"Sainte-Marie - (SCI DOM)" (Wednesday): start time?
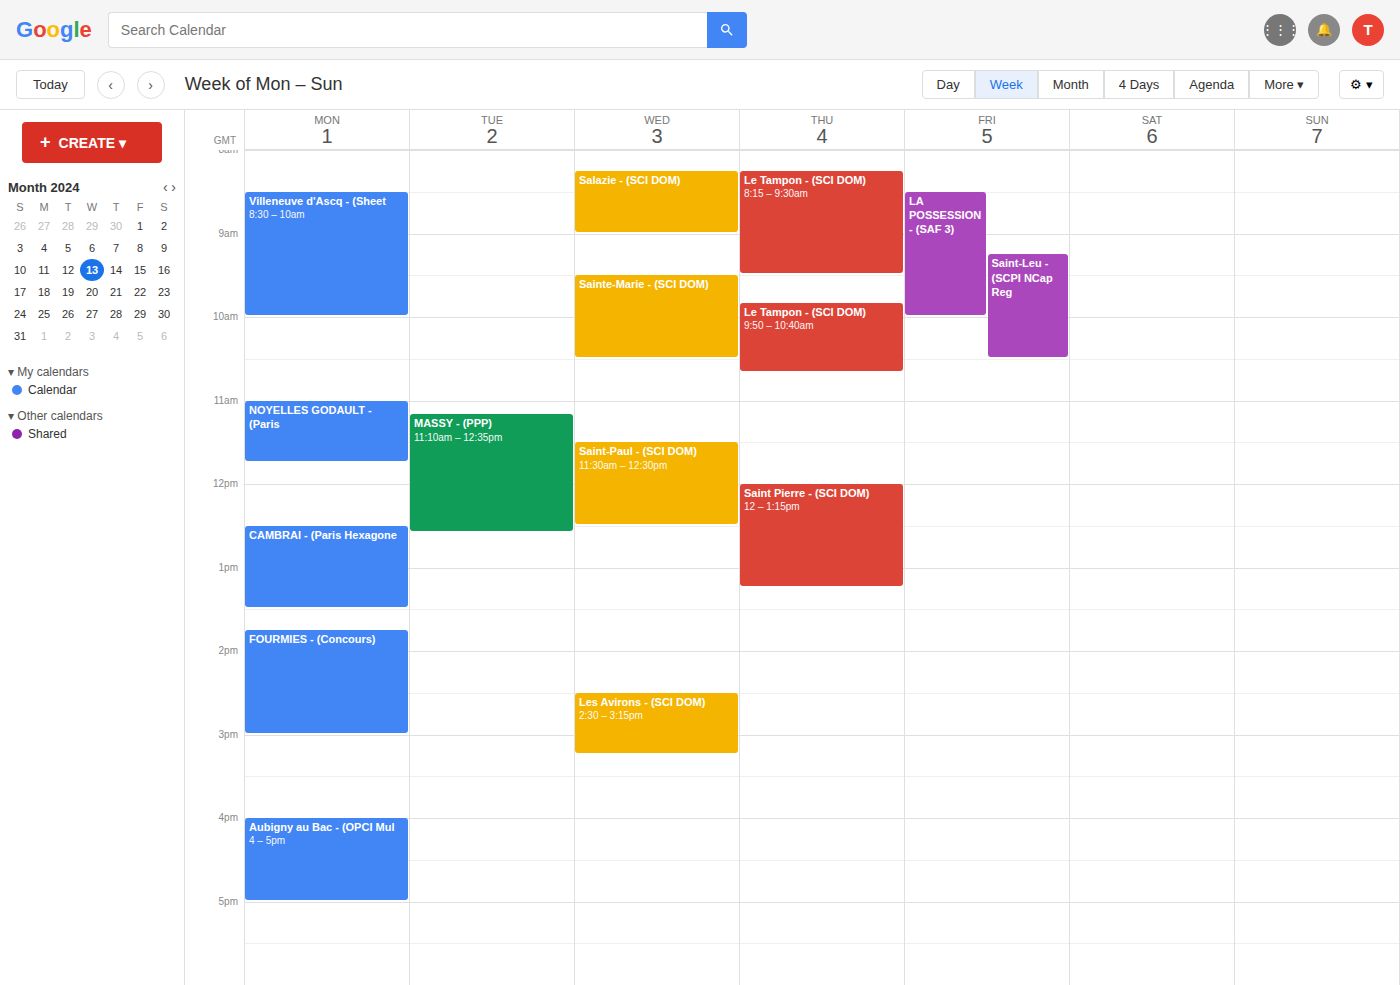
9:30 AM